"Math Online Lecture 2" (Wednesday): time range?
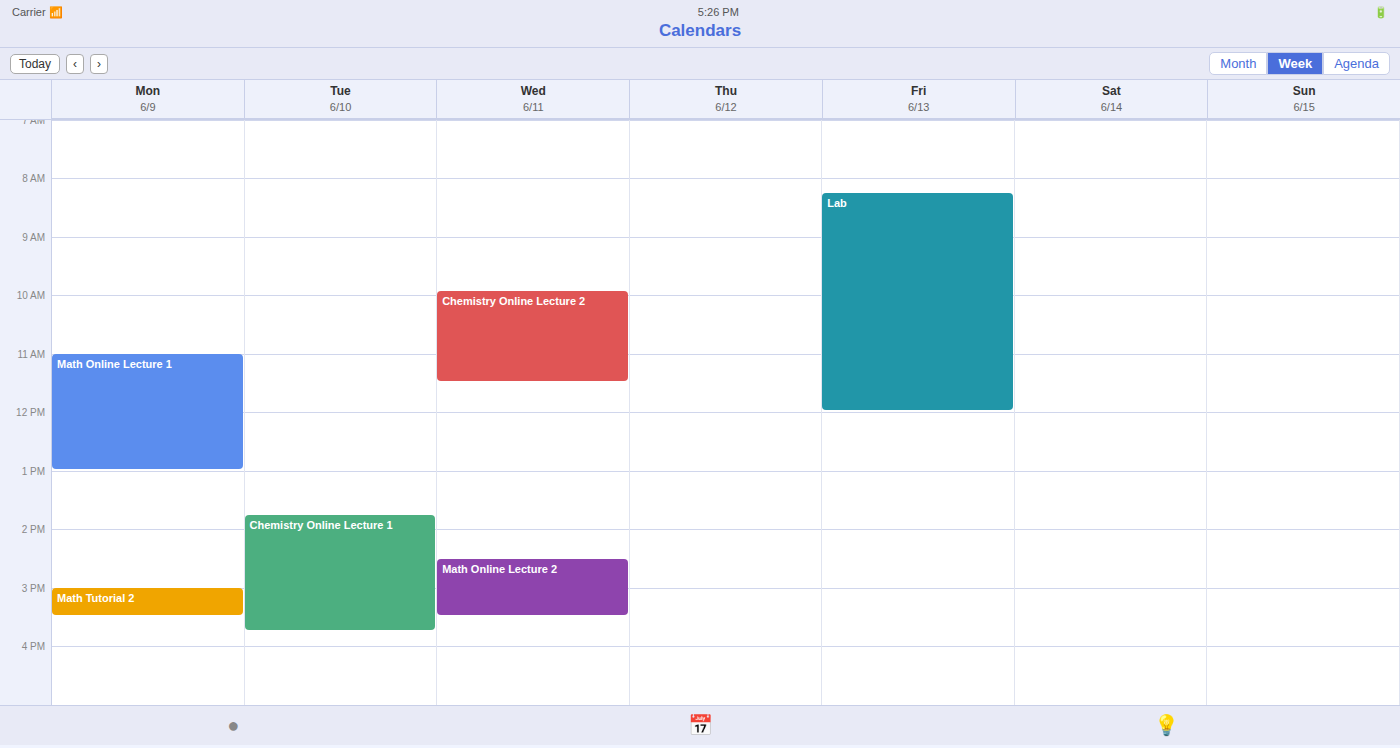
14:30 to 15:30